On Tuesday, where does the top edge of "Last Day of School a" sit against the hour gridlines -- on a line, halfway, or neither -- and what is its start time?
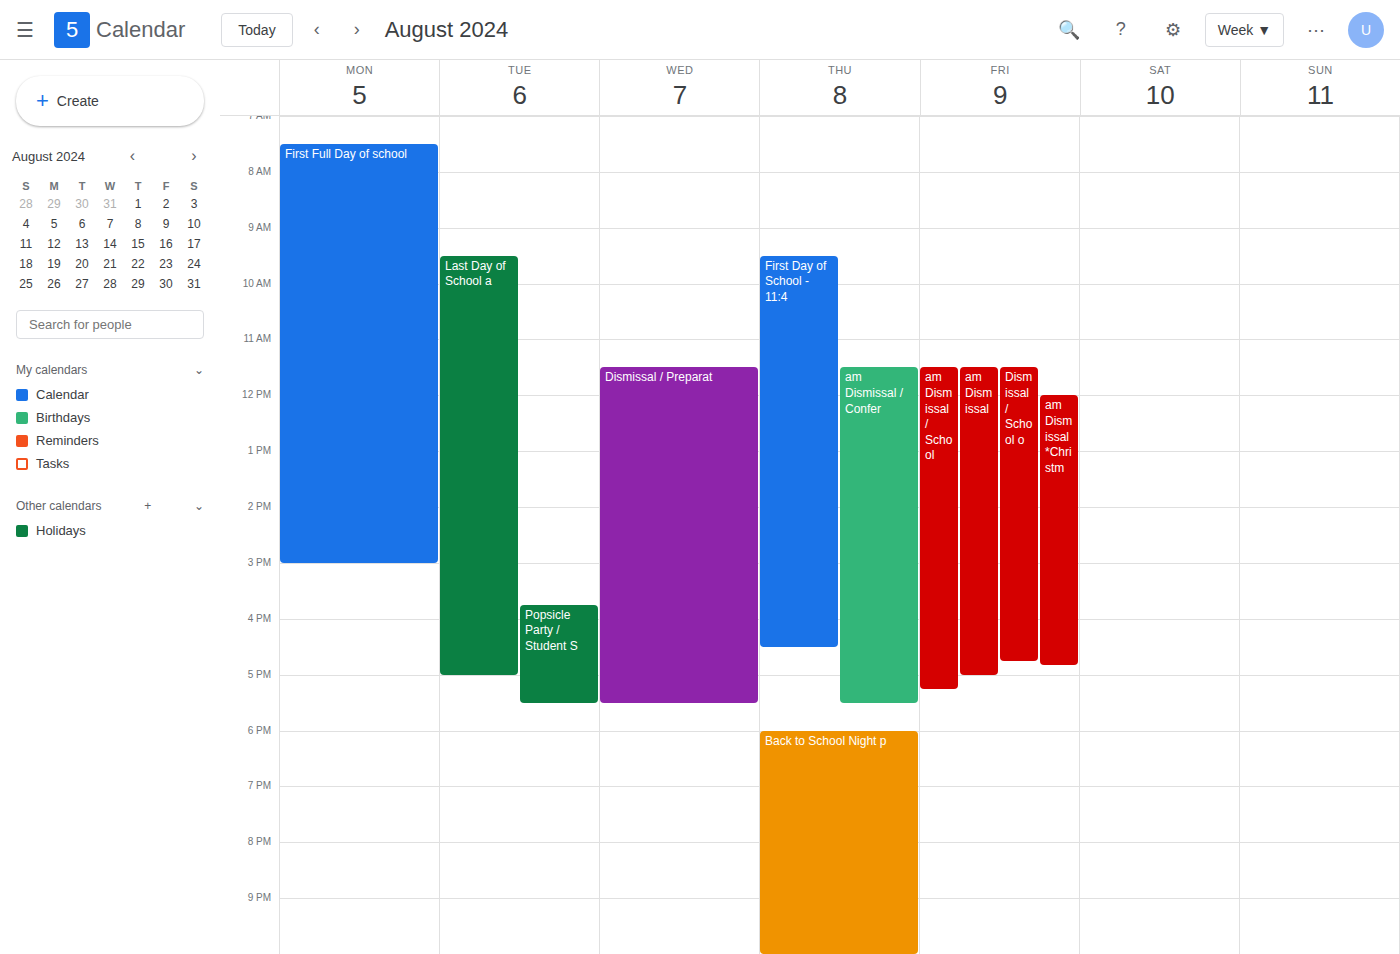
9:30 AM -- halfway between the 9 AM and 10 AM lines.